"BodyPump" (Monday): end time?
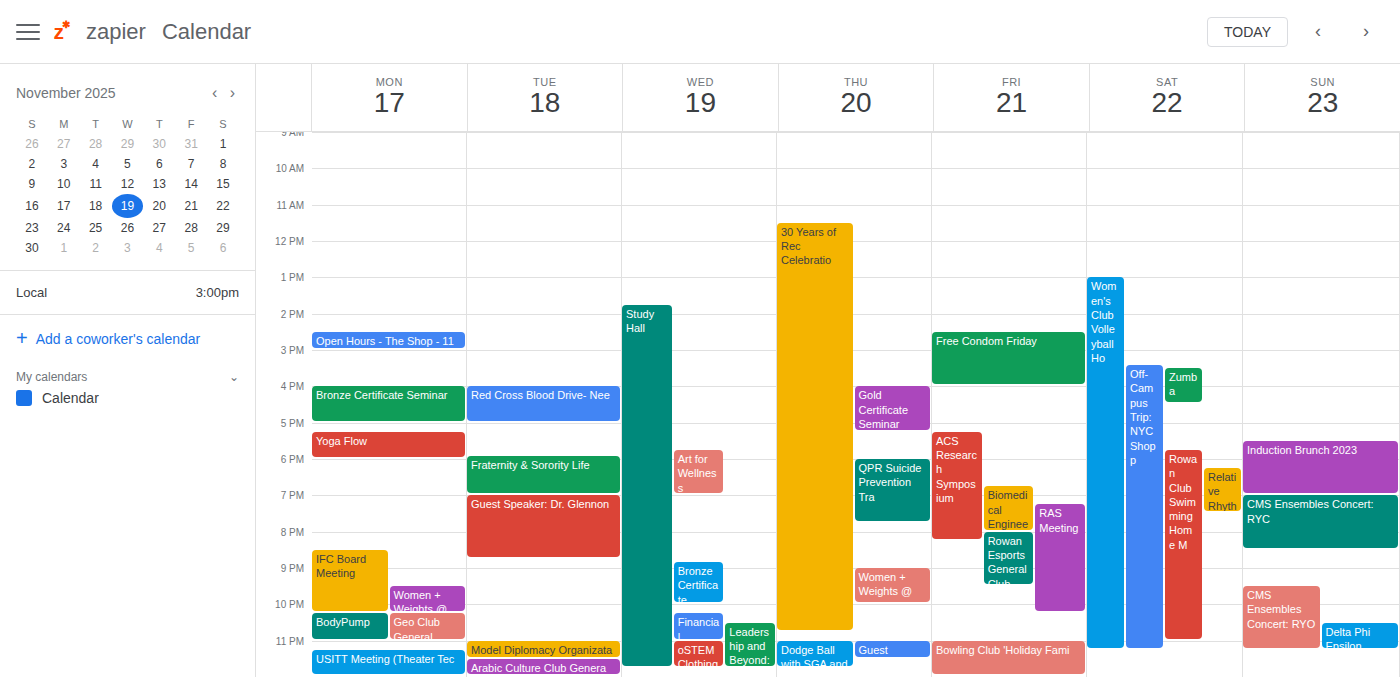
11:00 PM